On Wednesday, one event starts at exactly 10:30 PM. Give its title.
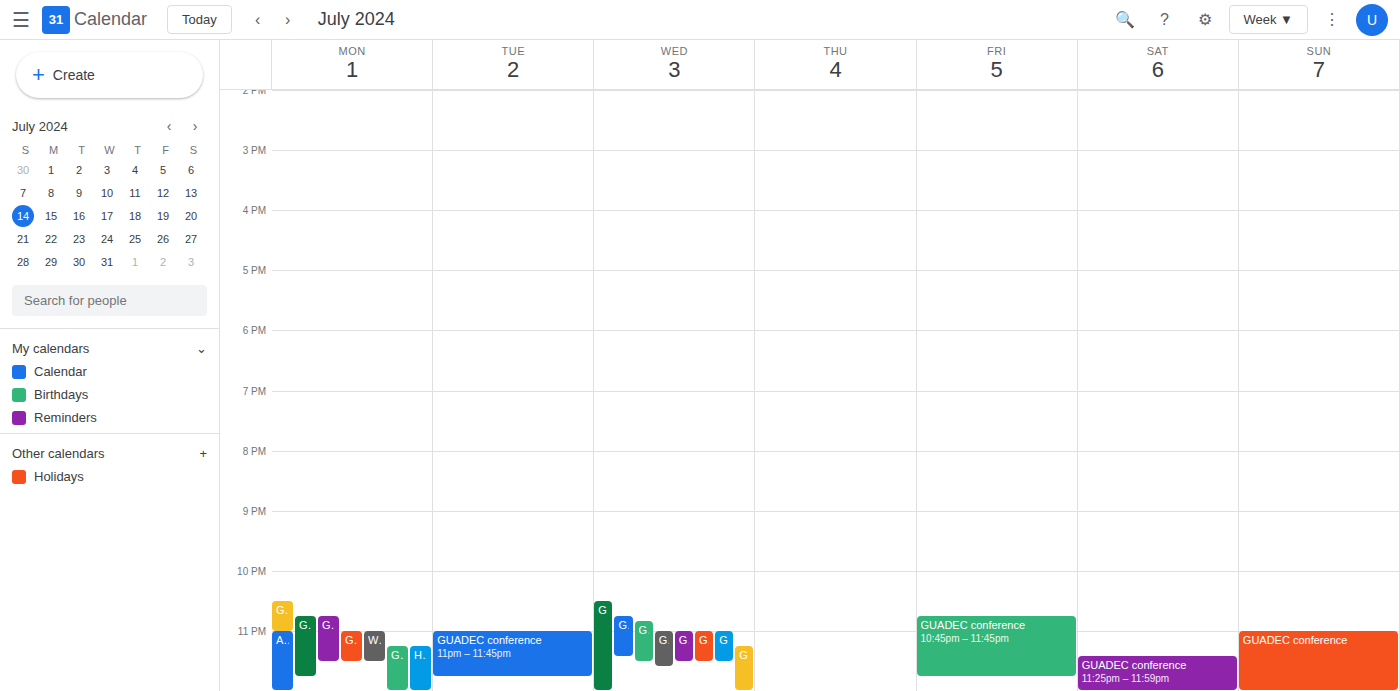
"GNOME .90 beta release"